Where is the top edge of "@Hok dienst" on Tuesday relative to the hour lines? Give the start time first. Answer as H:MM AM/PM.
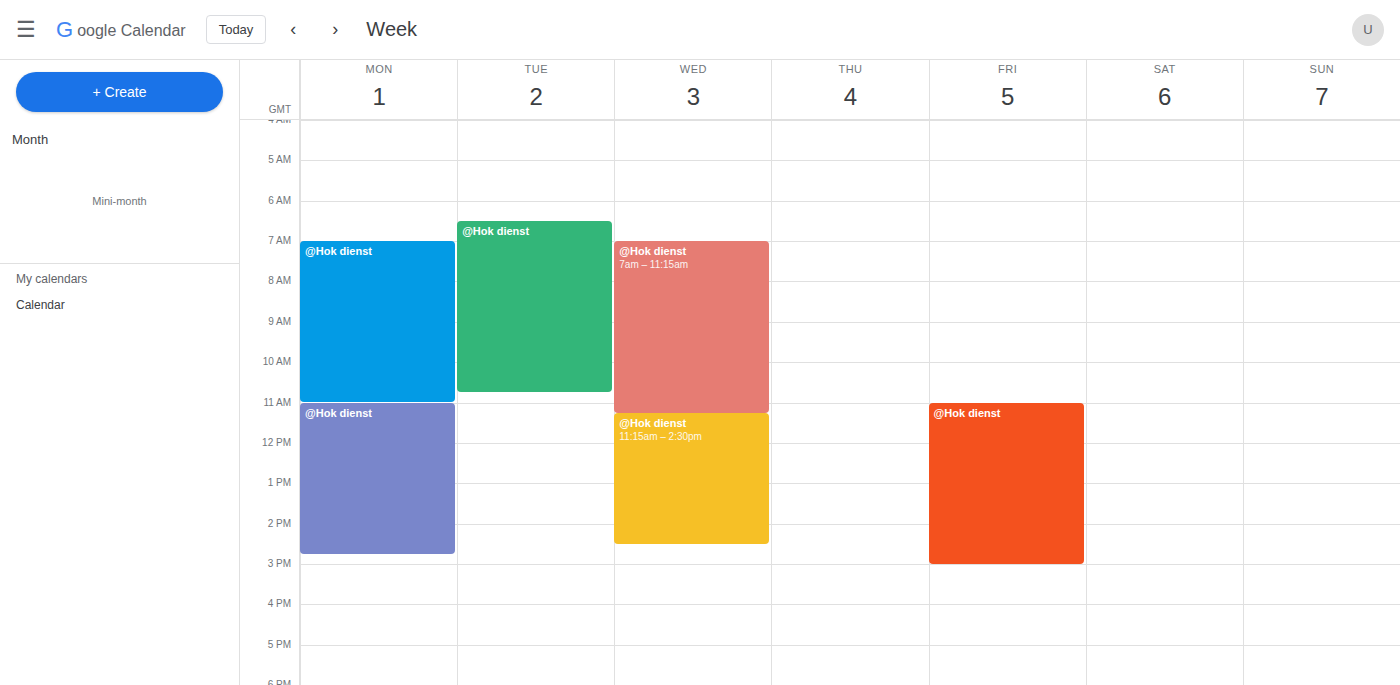
6:30 AM -- halfway between the 6 AM and 7 AM lines.